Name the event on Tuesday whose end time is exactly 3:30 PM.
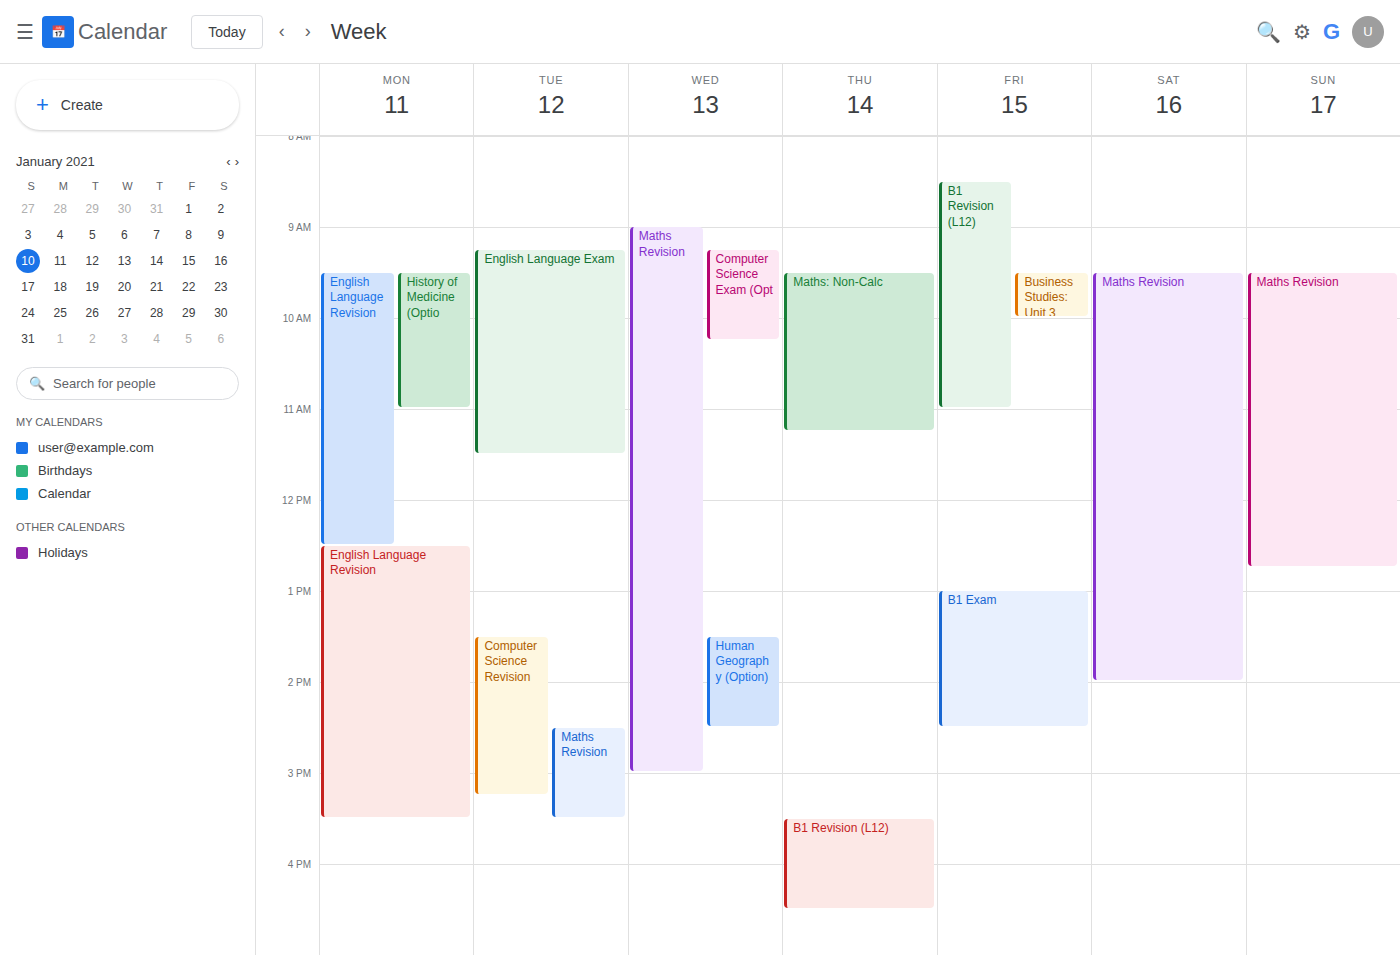
"Maths Revision"